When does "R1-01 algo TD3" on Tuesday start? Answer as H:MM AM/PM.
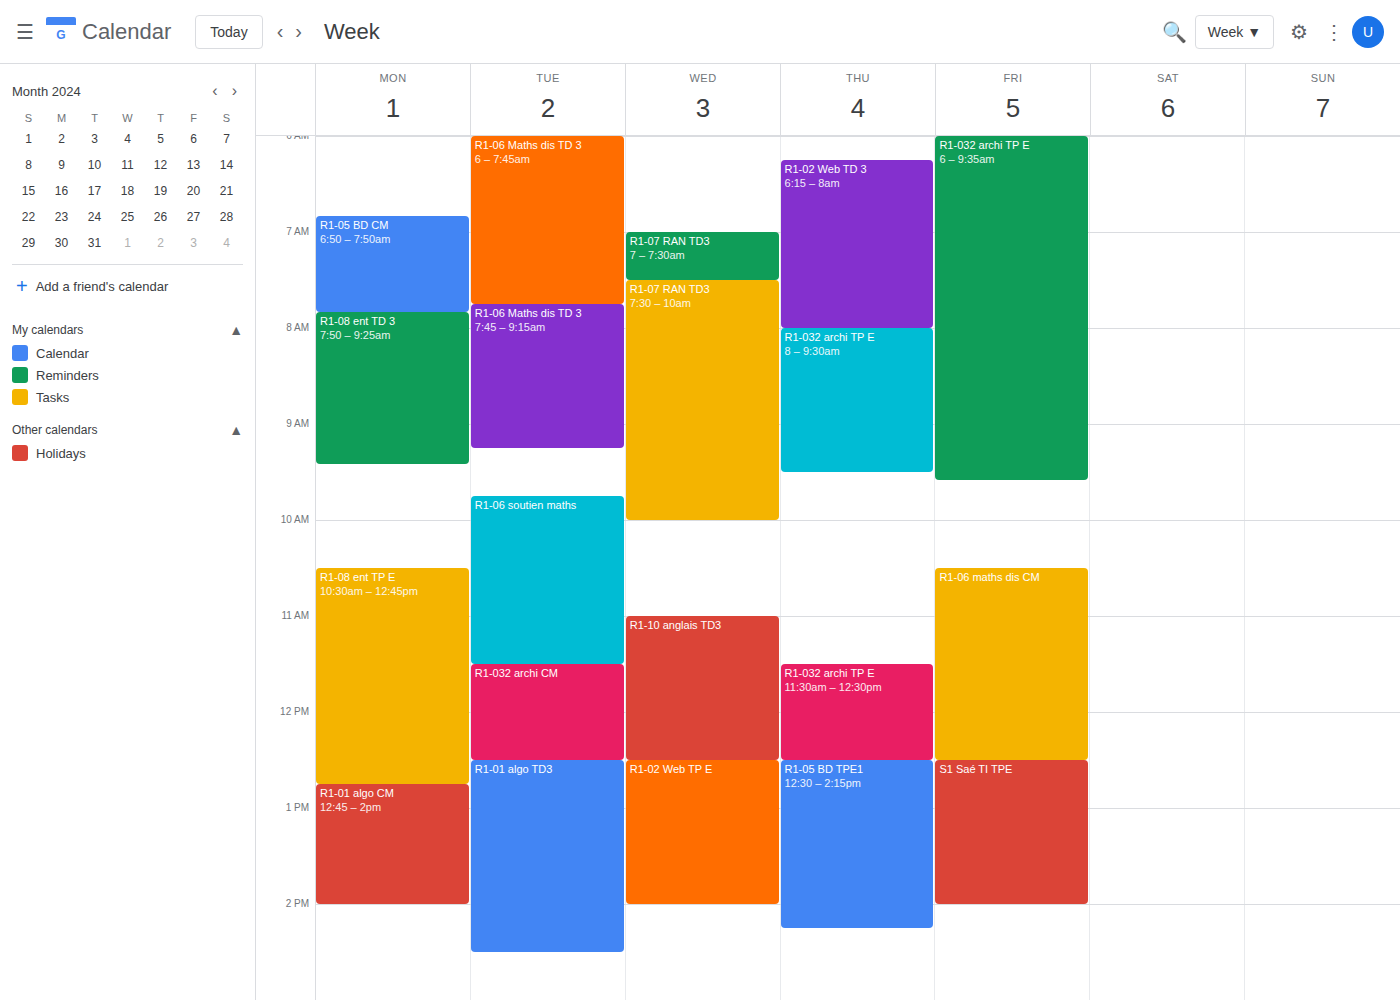
12:30 PM